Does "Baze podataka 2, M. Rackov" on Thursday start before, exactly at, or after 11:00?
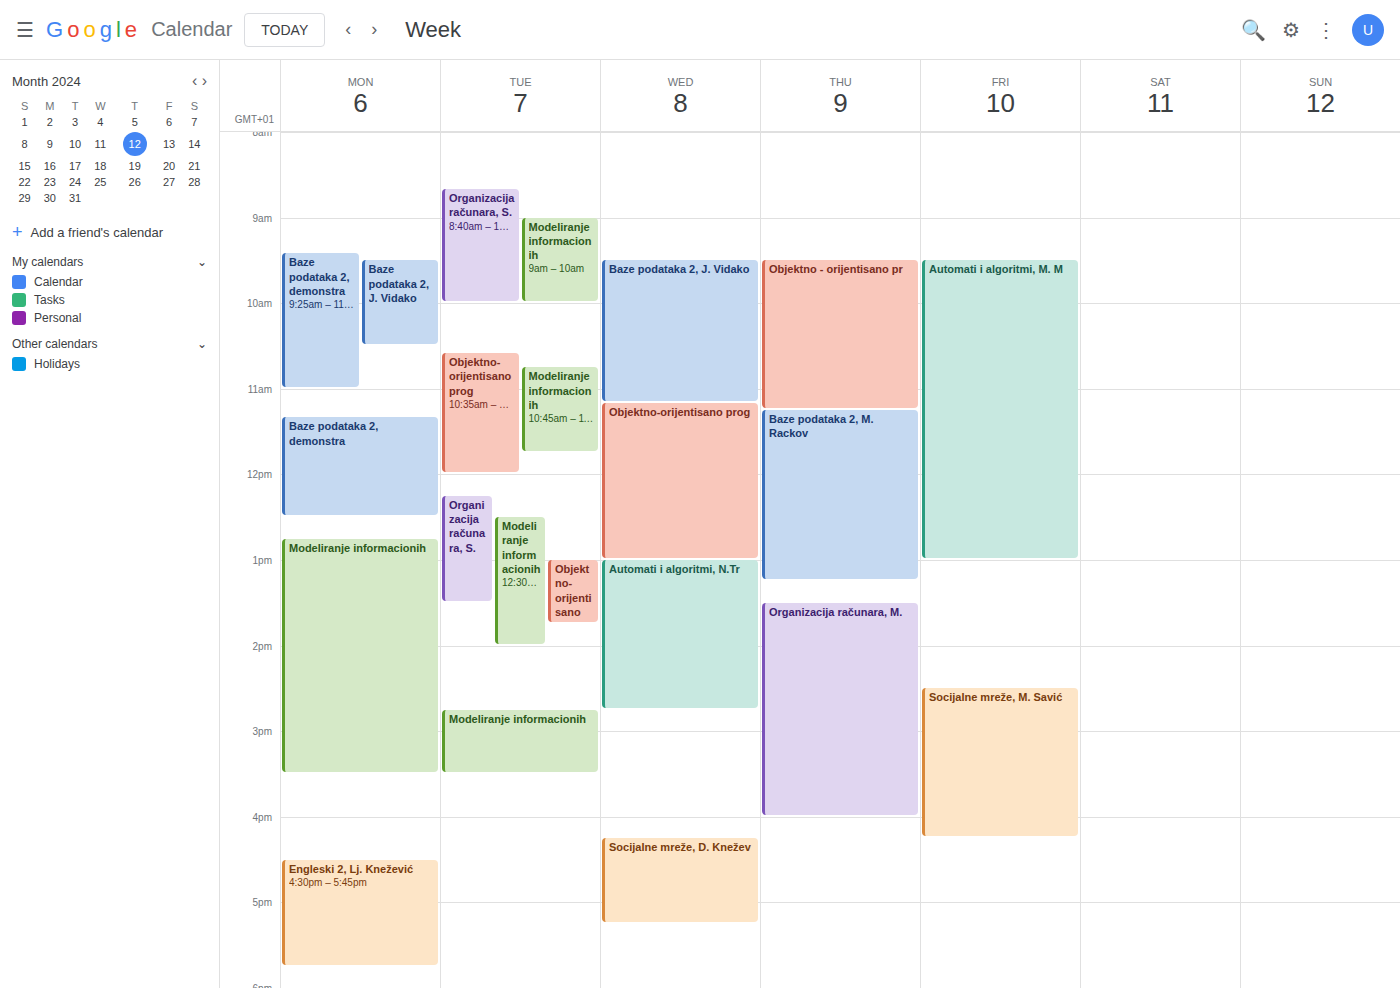
11:15 -- after 11:00, 15 minutes below the 11:00 line.